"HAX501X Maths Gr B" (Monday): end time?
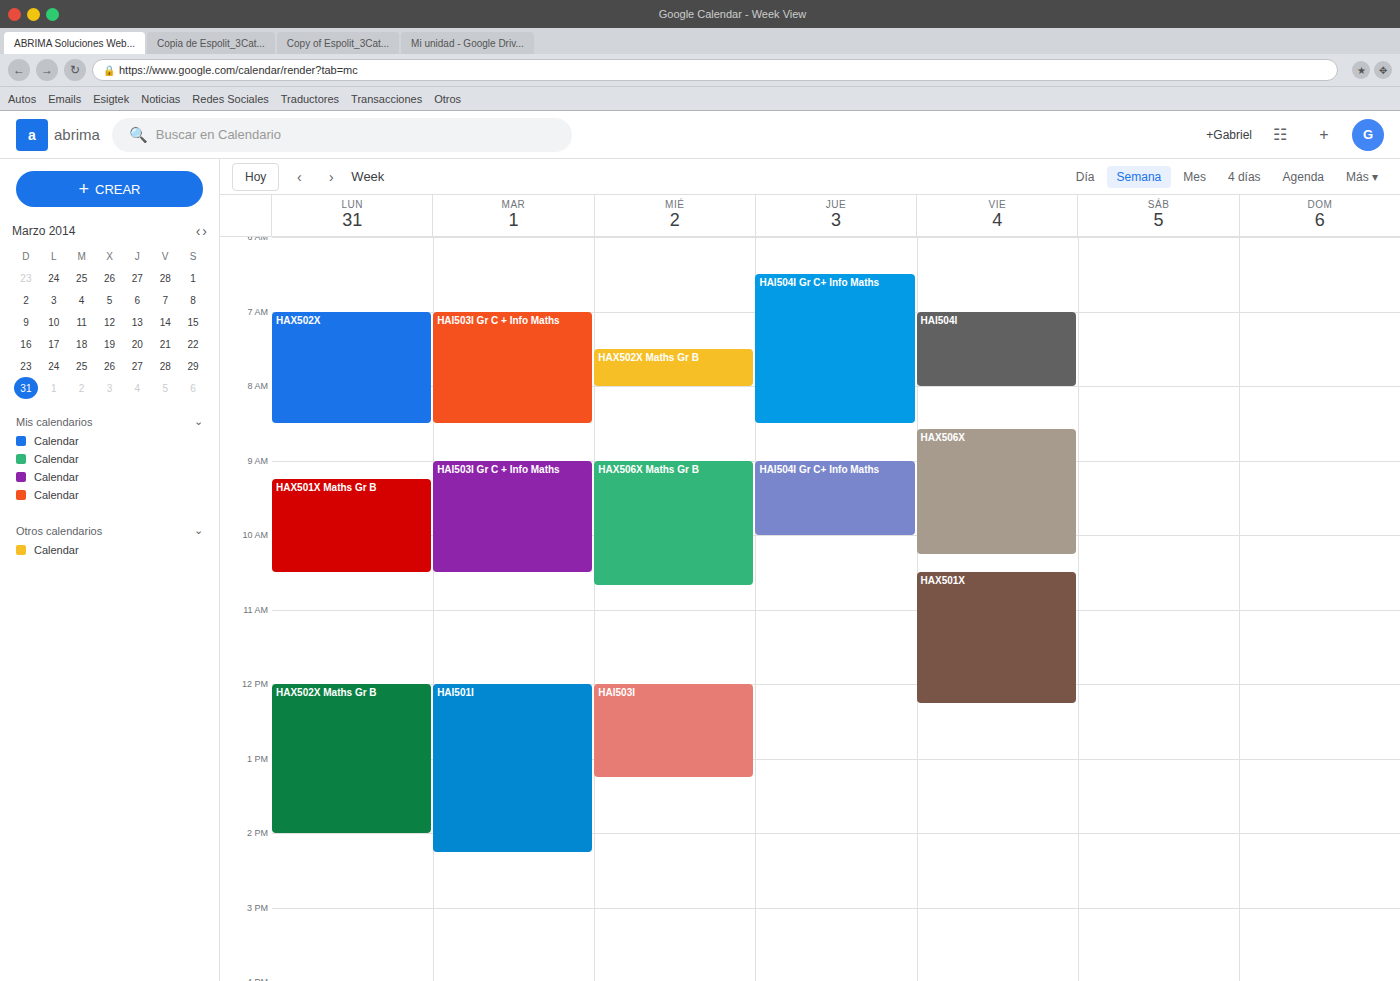
10:30 AM